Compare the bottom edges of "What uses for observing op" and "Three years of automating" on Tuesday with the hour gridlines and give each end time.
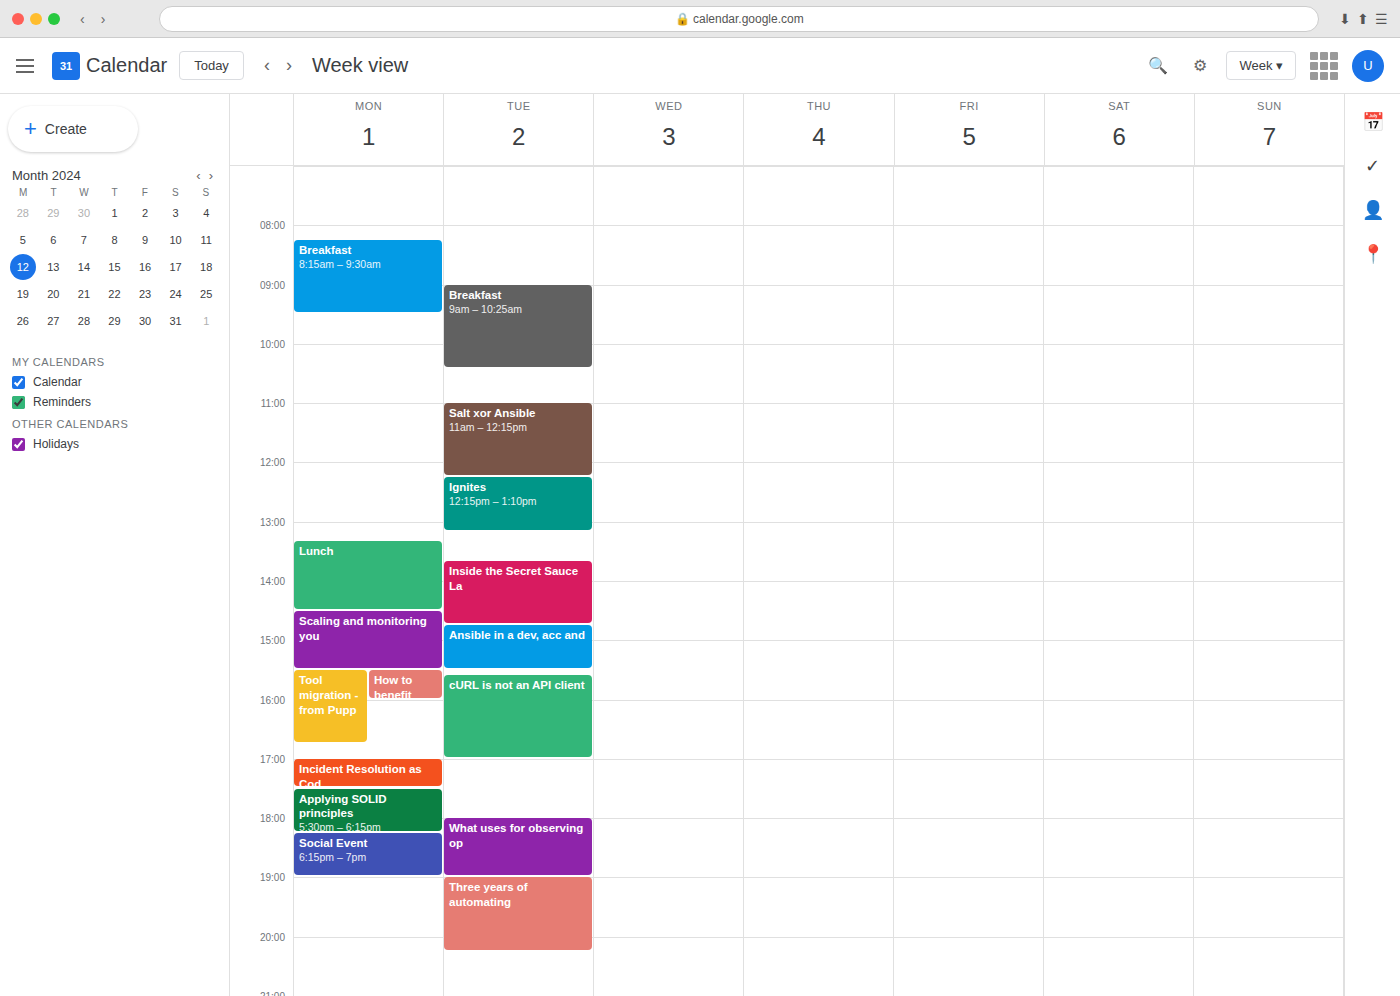
"What uses for observing op": 7:00 PM, exactly on the 7 PM line. "Three years of automating": 8:15 PM, neither: a quarter of the way from the 8 PM line to the 9 PM line.